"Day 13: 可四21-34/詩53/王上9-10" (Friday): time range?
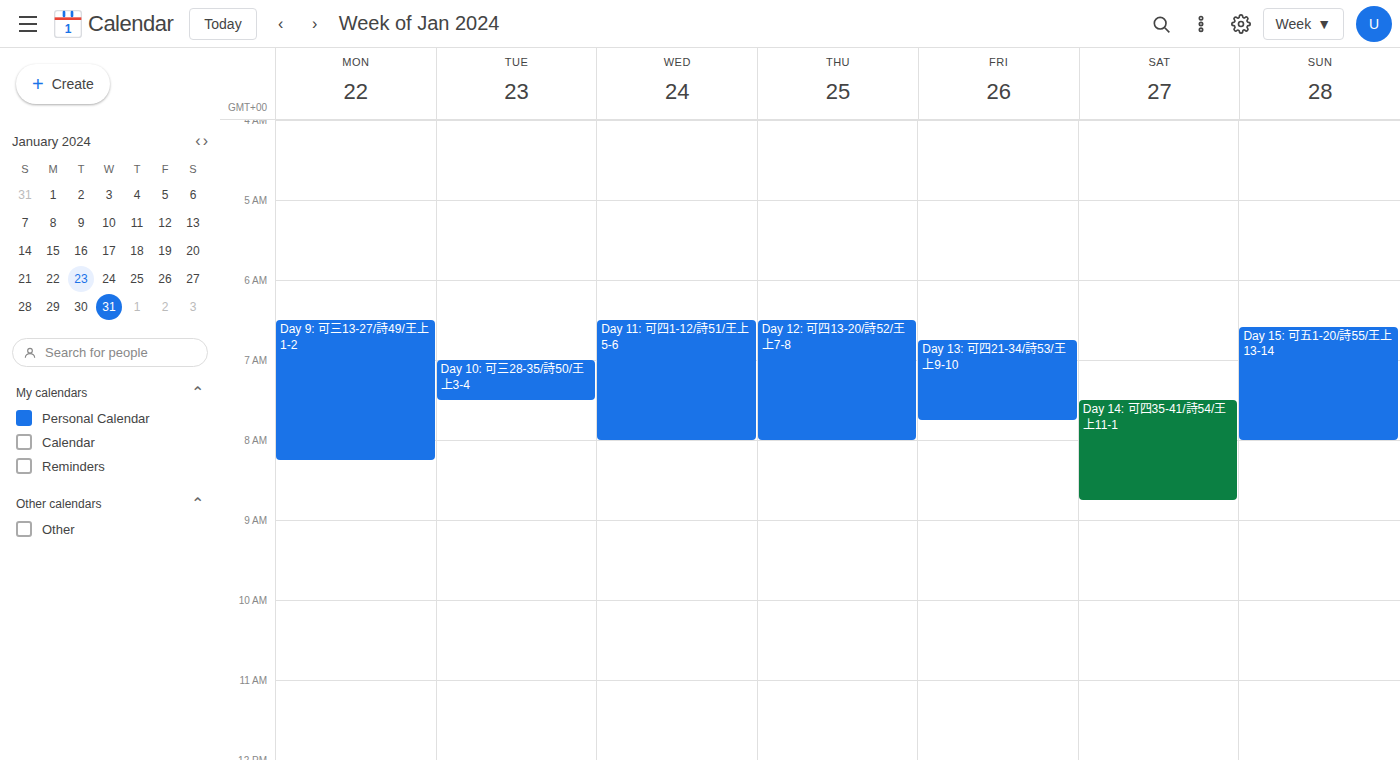
6:45 AM to 7:45 AM